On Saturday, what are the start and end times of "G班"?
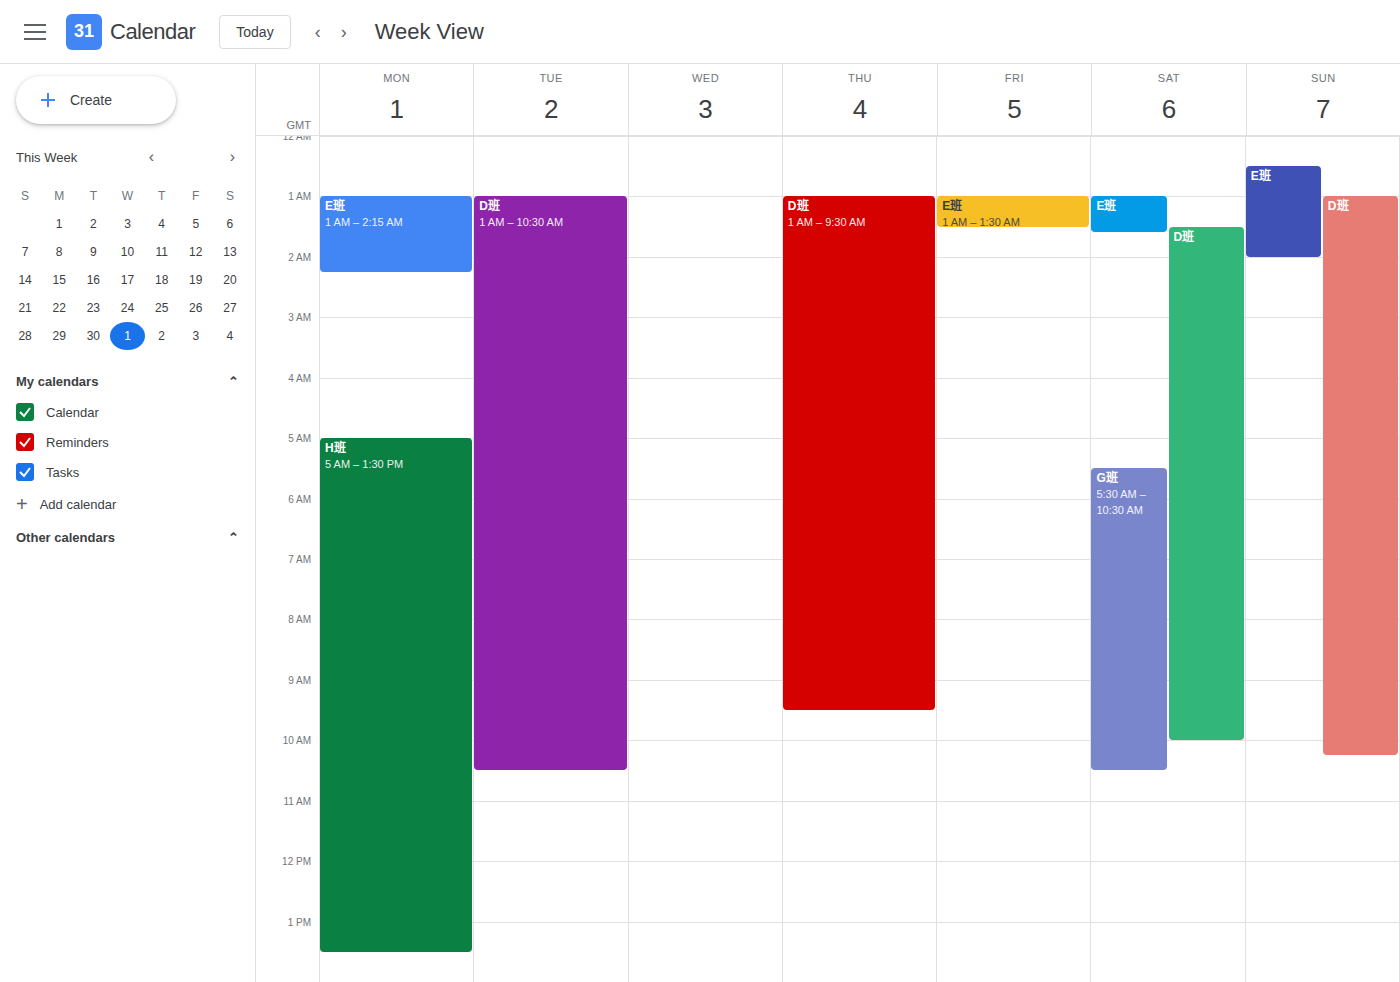
5:30 AM to 10:30 AM